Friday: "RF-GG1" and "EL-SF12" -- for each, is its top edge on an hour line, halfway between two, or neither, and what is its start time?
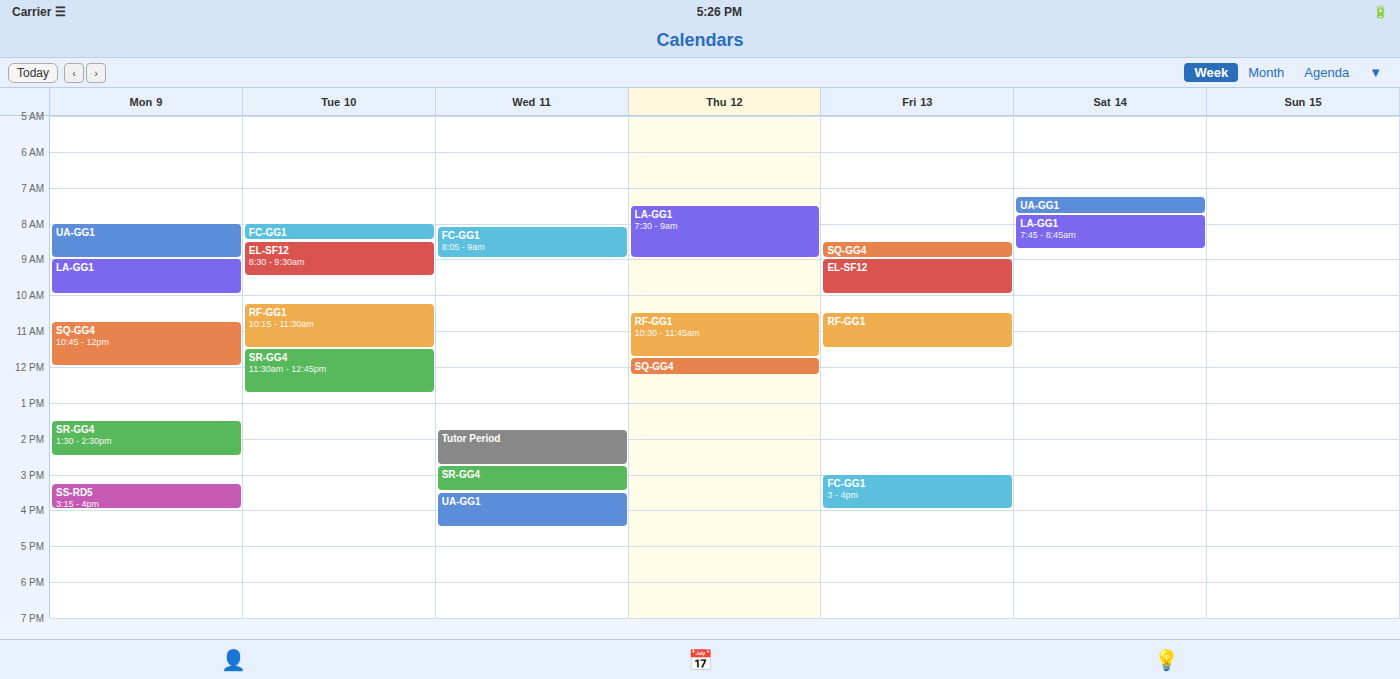
"RF-GG1": 10:30 AM, halfway between the 10 AM and 11 AM lines. "EL-SF12": 9:00 AM, exactly on the 9 AM line.